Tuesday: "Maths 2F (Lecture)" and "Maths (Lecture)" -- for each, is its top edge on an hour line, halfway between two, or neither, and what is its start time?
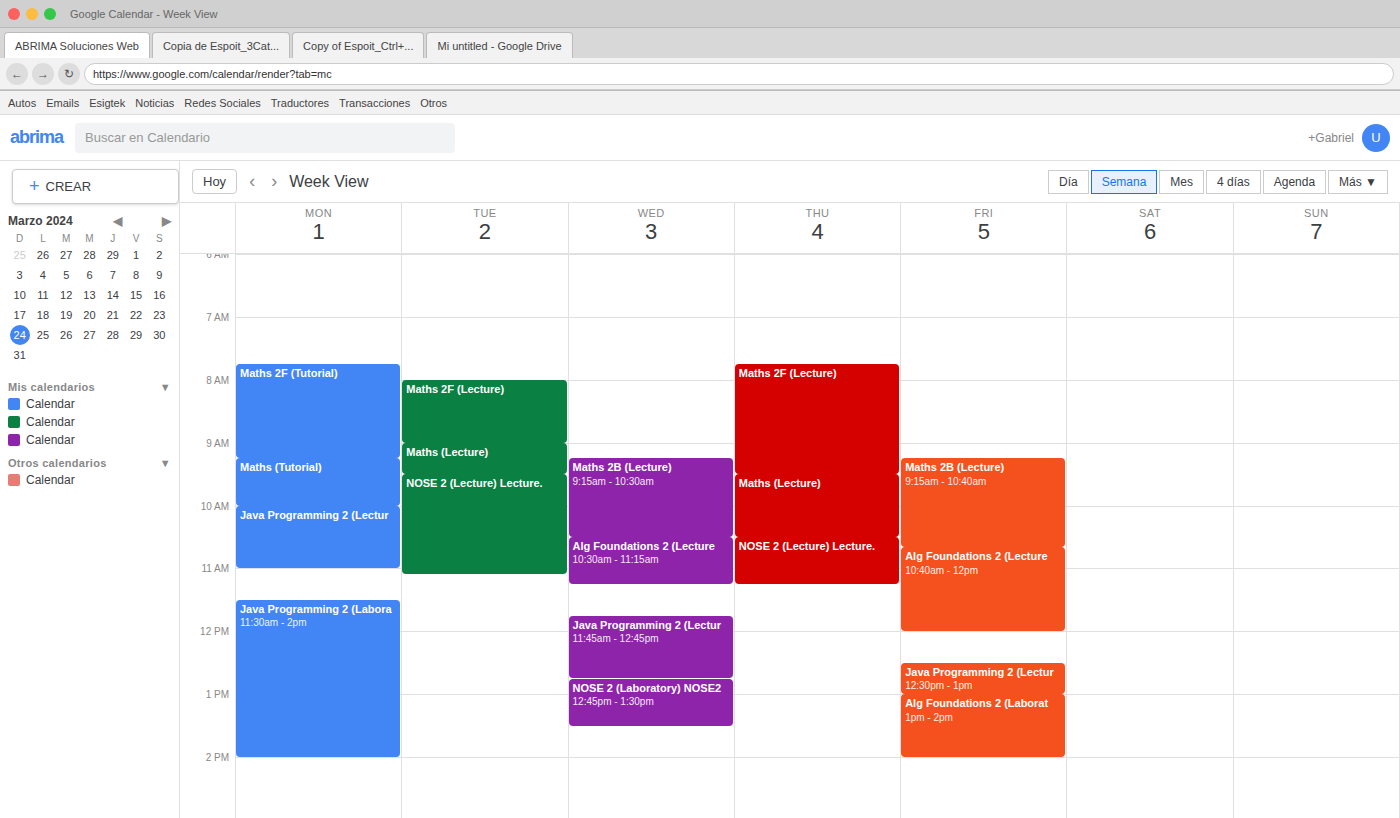
"Maths 2F (Lecture)": 8:00 AM, exactly on the 8 AM line. "Maths (Lecture)": 9:00 AM, exactly on the 9 AM line.